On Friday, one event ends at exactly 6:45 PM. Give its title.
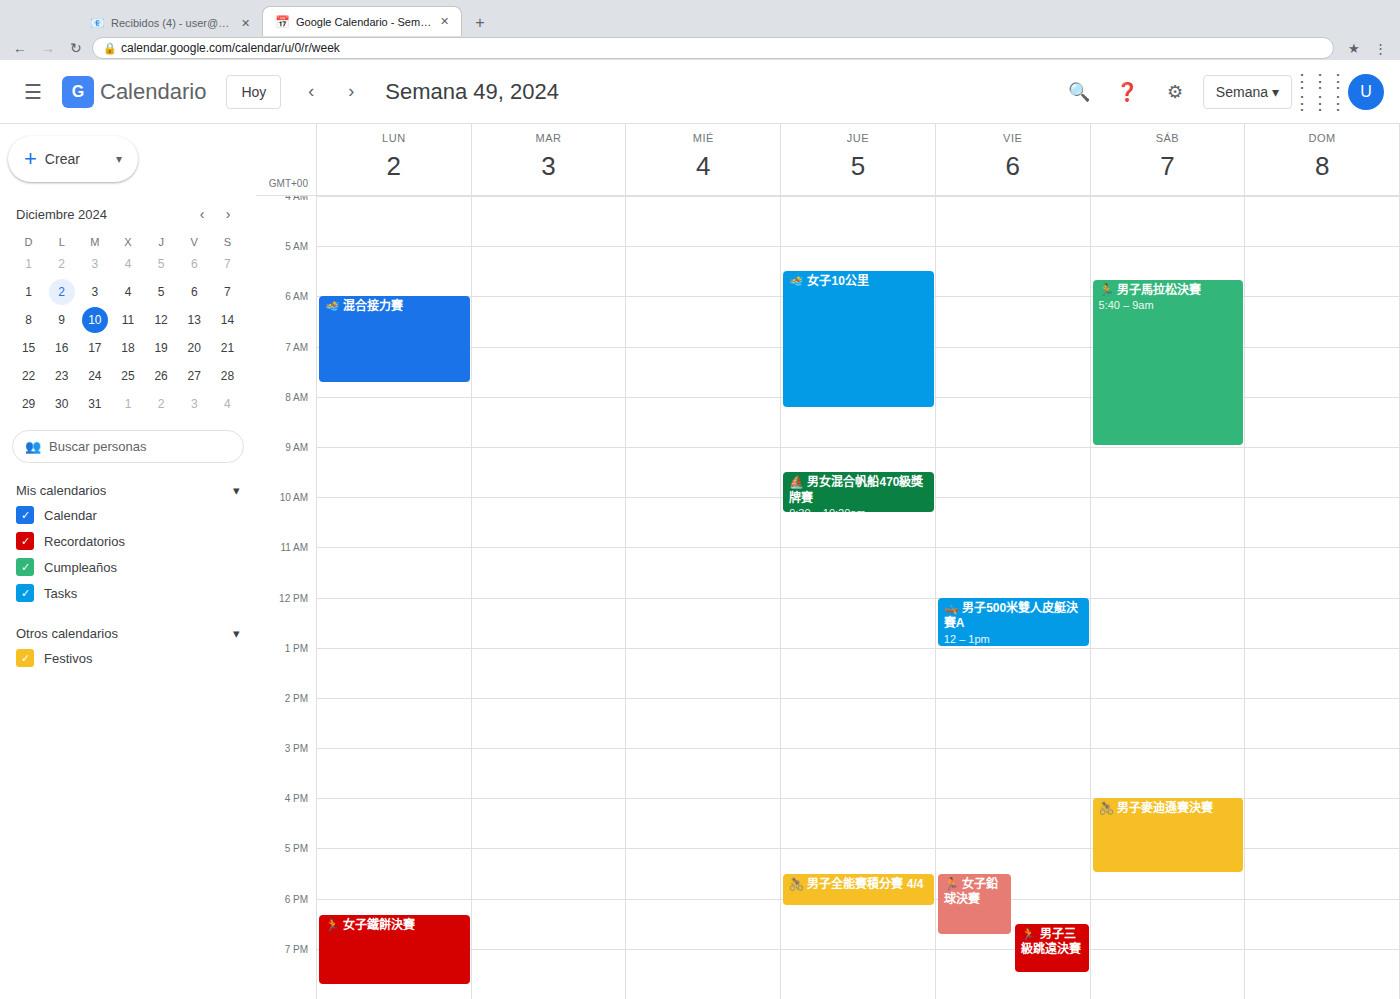
"🏃 女子鉛球決賽"